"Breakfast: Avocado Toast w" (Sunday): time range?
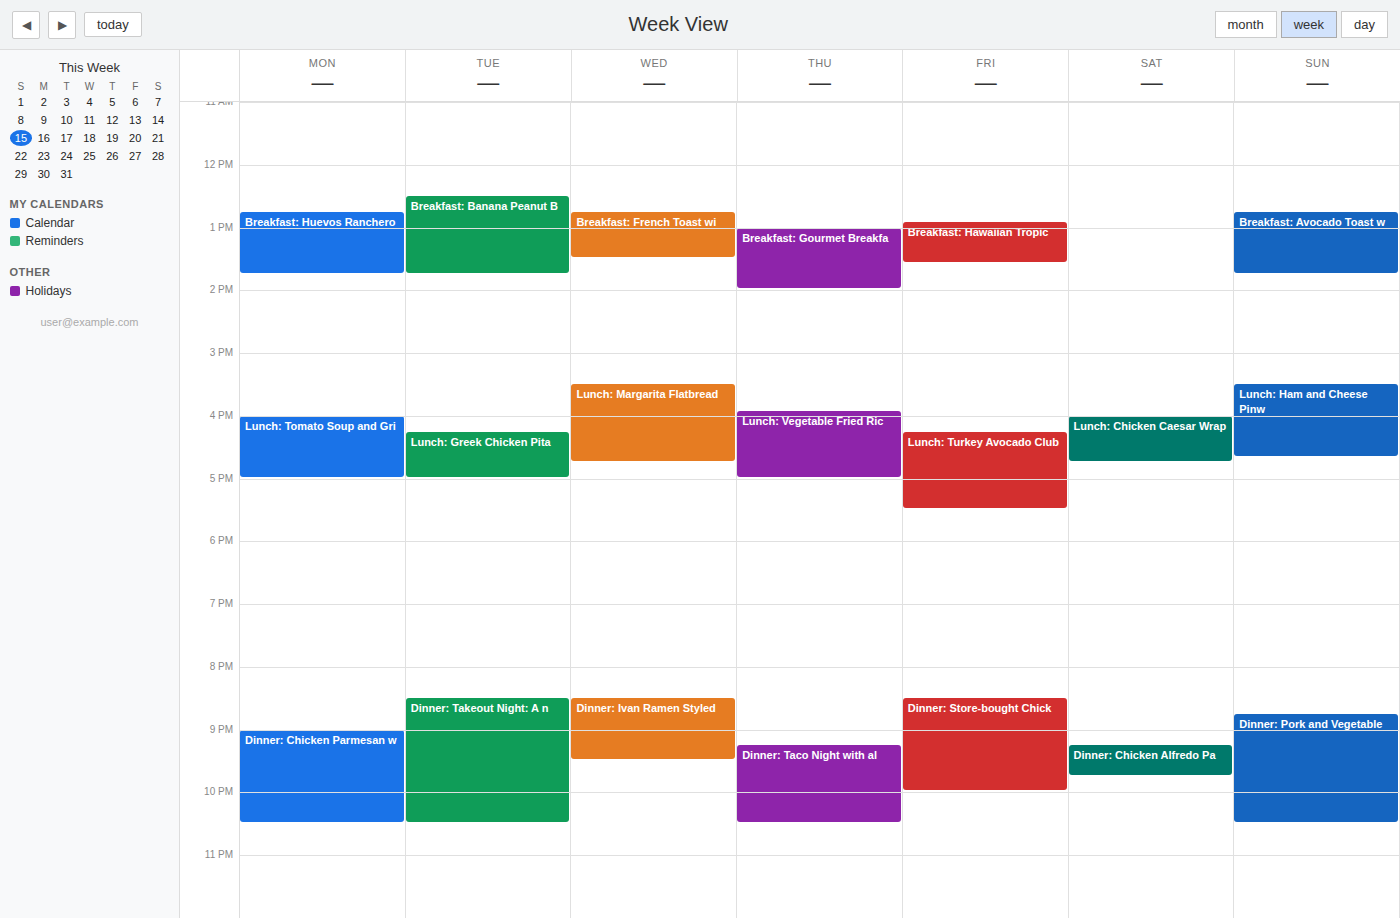
12:45 PM to 1:45 PM